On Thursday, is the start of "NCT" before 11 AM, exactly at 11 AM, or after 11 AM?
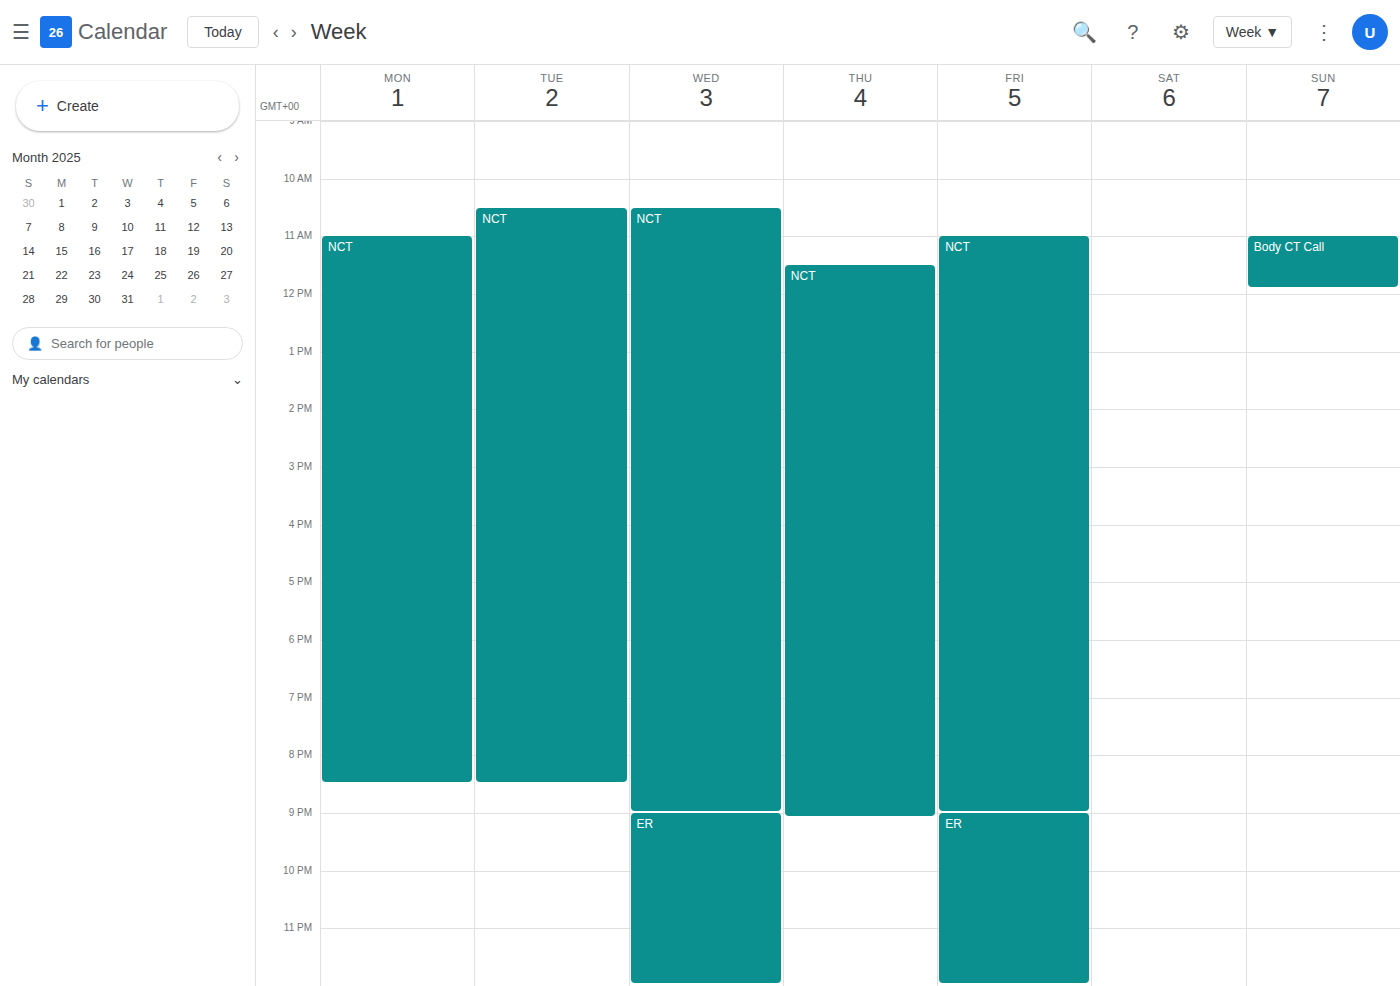
11:30 AM -- after 11 AM, 30 minutes below the 11 AM line.